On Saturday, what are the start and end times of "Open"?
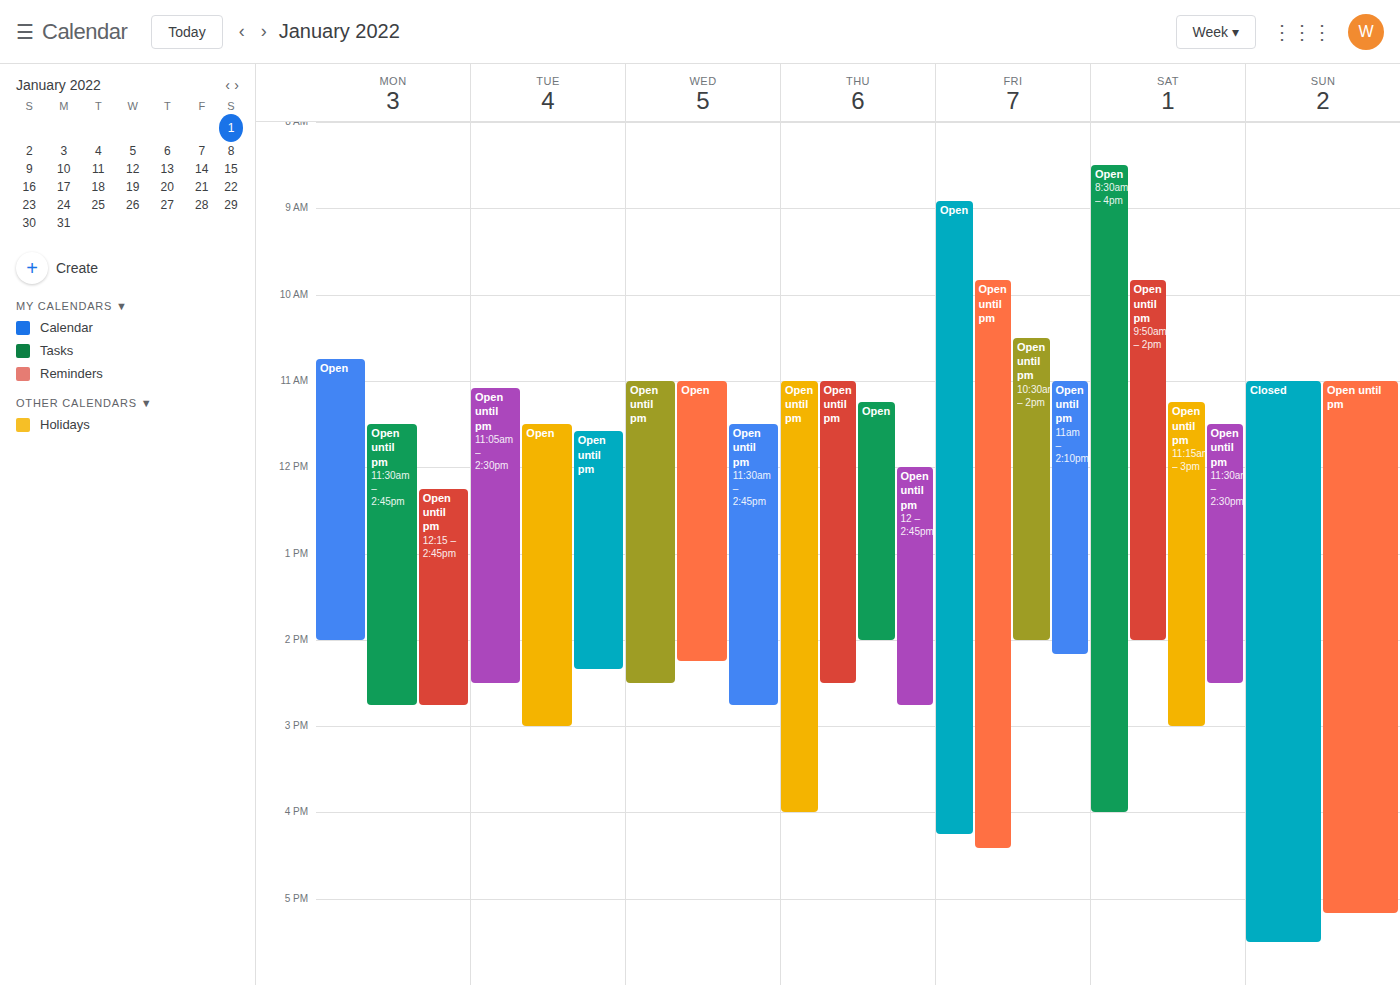
8:30 AM to 4:00 PM